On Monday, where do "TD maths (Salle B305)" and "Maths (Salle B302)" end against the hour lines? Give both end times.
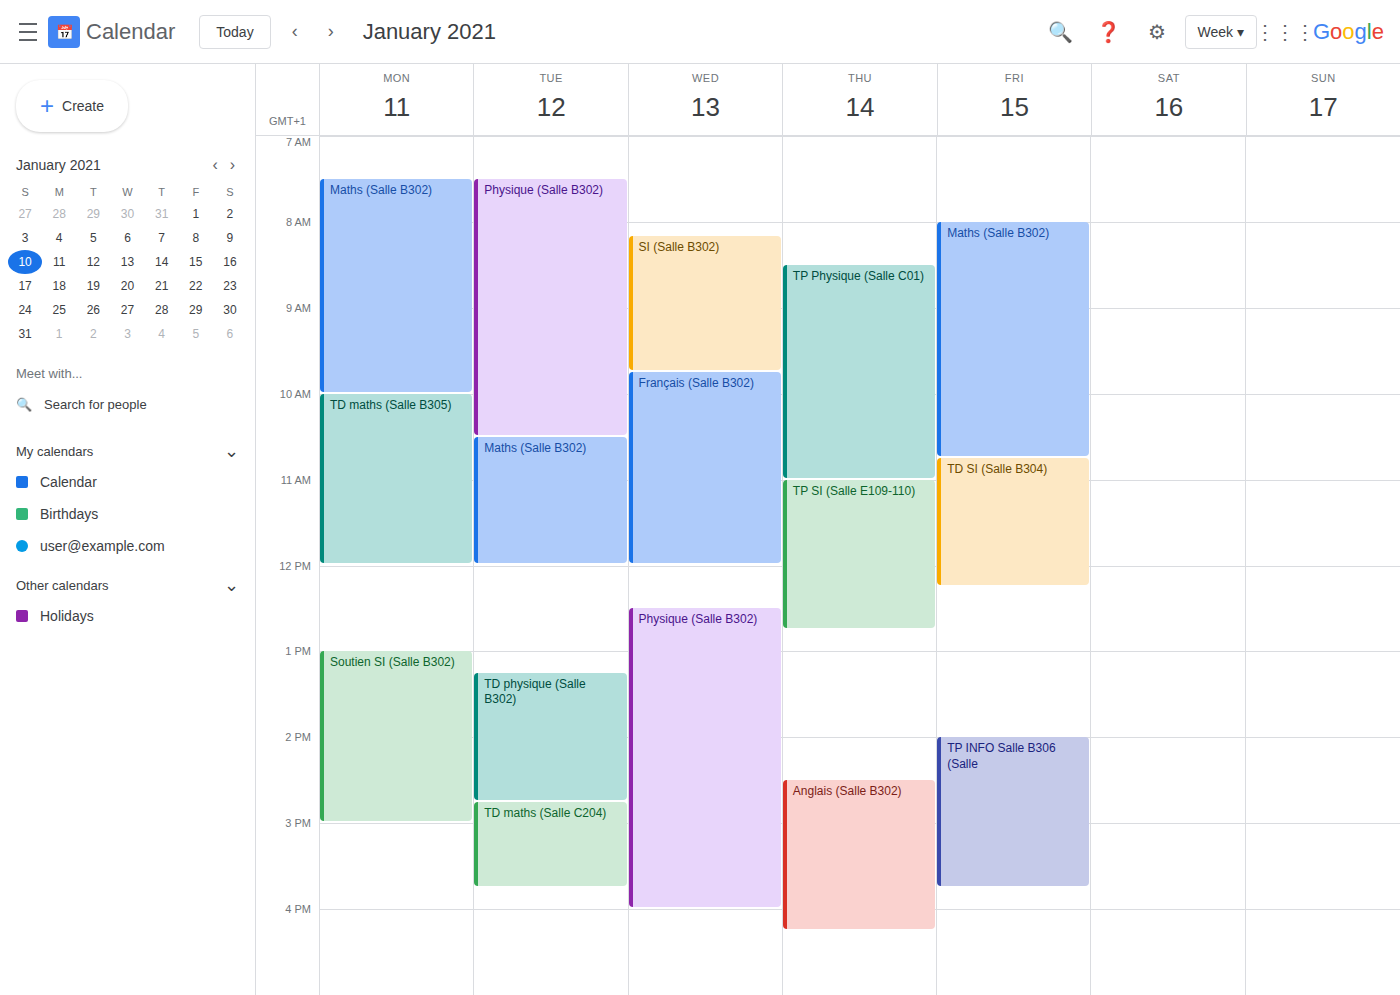
"TD maths (Salle B305)": 12:00 PM, exactly on the 12 PM line. "Maths (Salle B302)": 10:00 AM, exactly on the 10 AM line.